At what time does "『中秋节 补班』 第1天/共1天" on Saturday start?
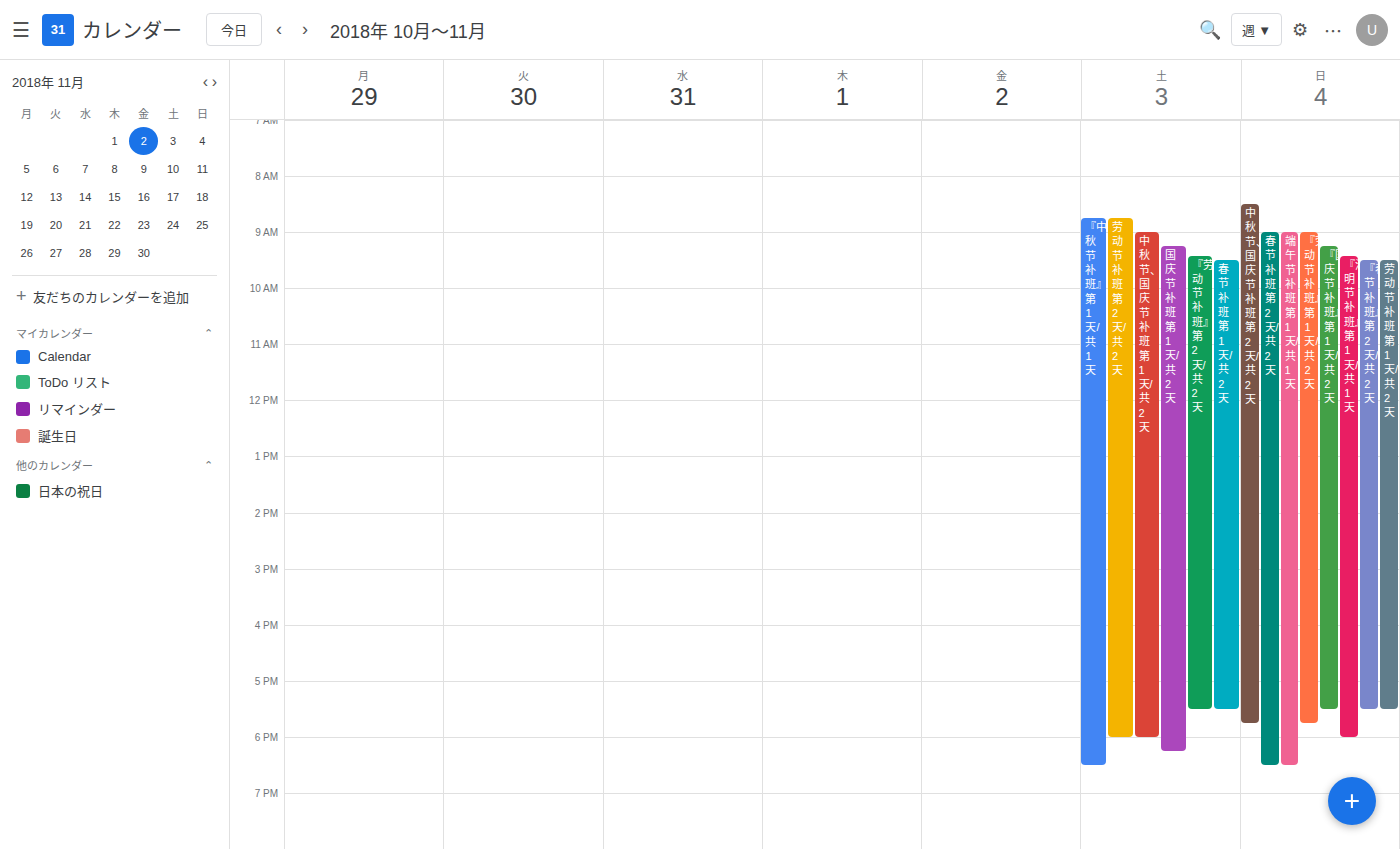
8:45 AM